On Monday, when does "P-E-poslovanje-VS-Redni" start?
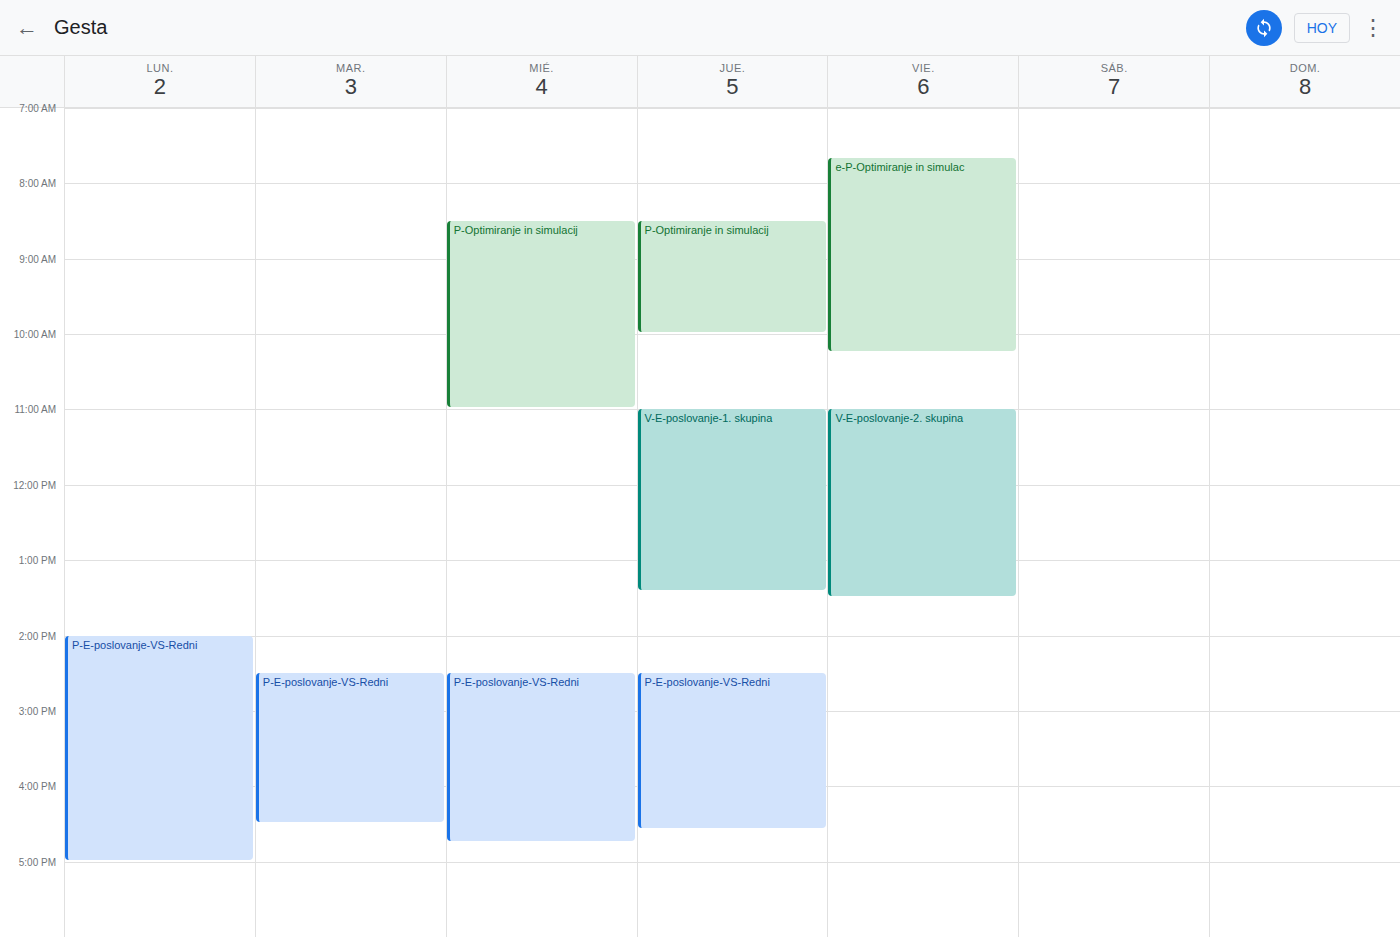
2:00 PM